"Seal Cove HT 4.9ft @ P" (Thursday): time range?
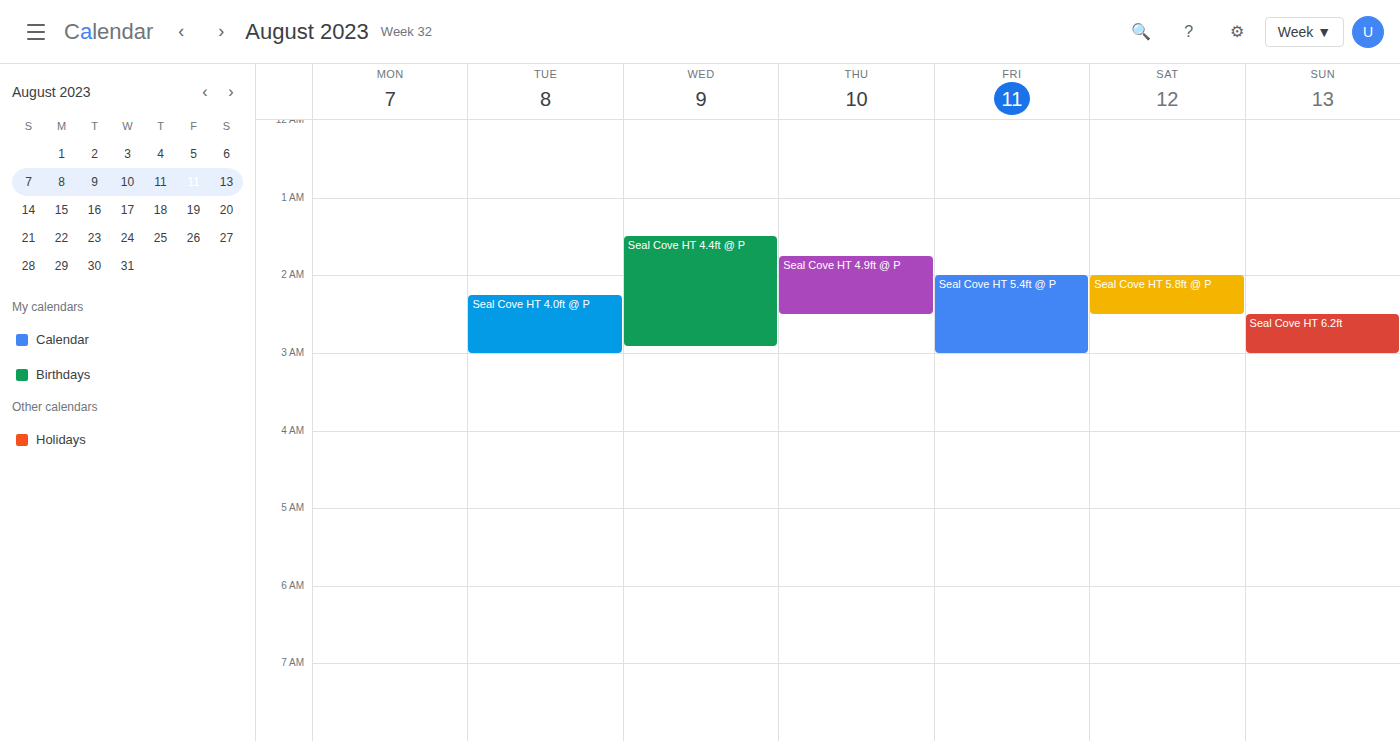
1:45 AM to 2:30 AM